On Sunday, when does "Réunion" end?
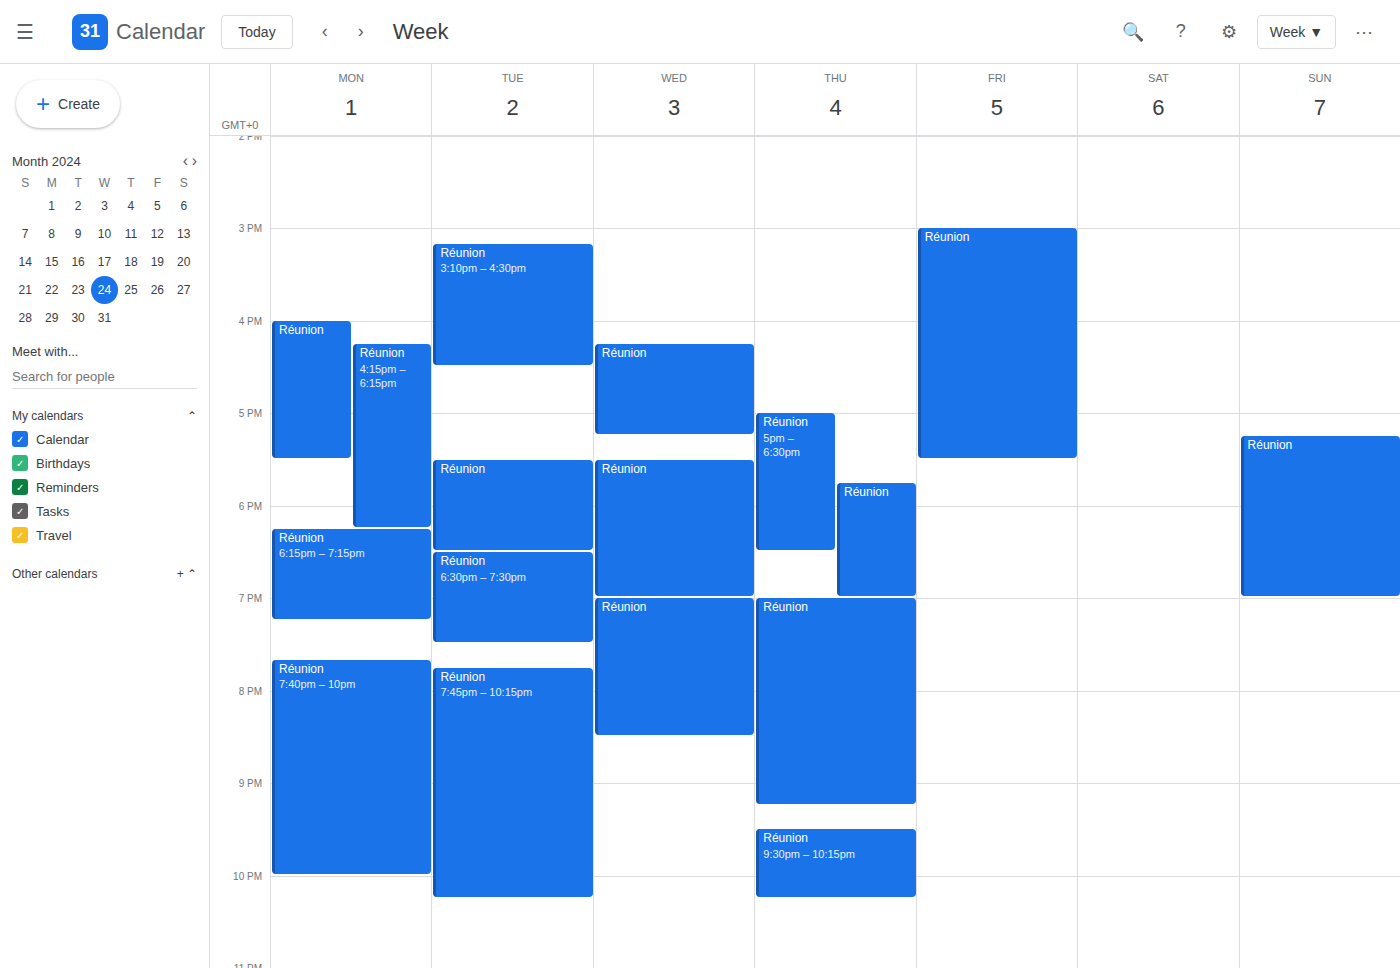
7:00 PM